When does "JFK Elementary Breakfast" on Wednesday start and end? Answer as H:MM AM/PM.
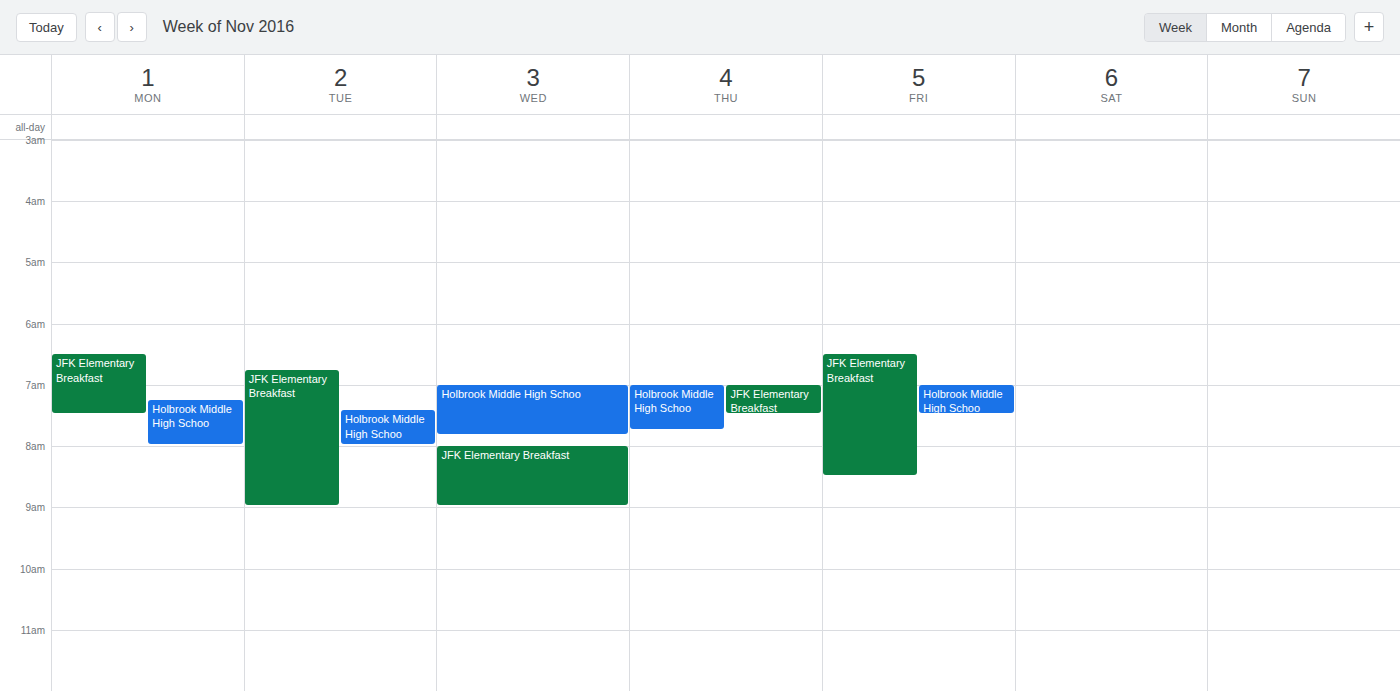
8:00 AM to 9:00 AM